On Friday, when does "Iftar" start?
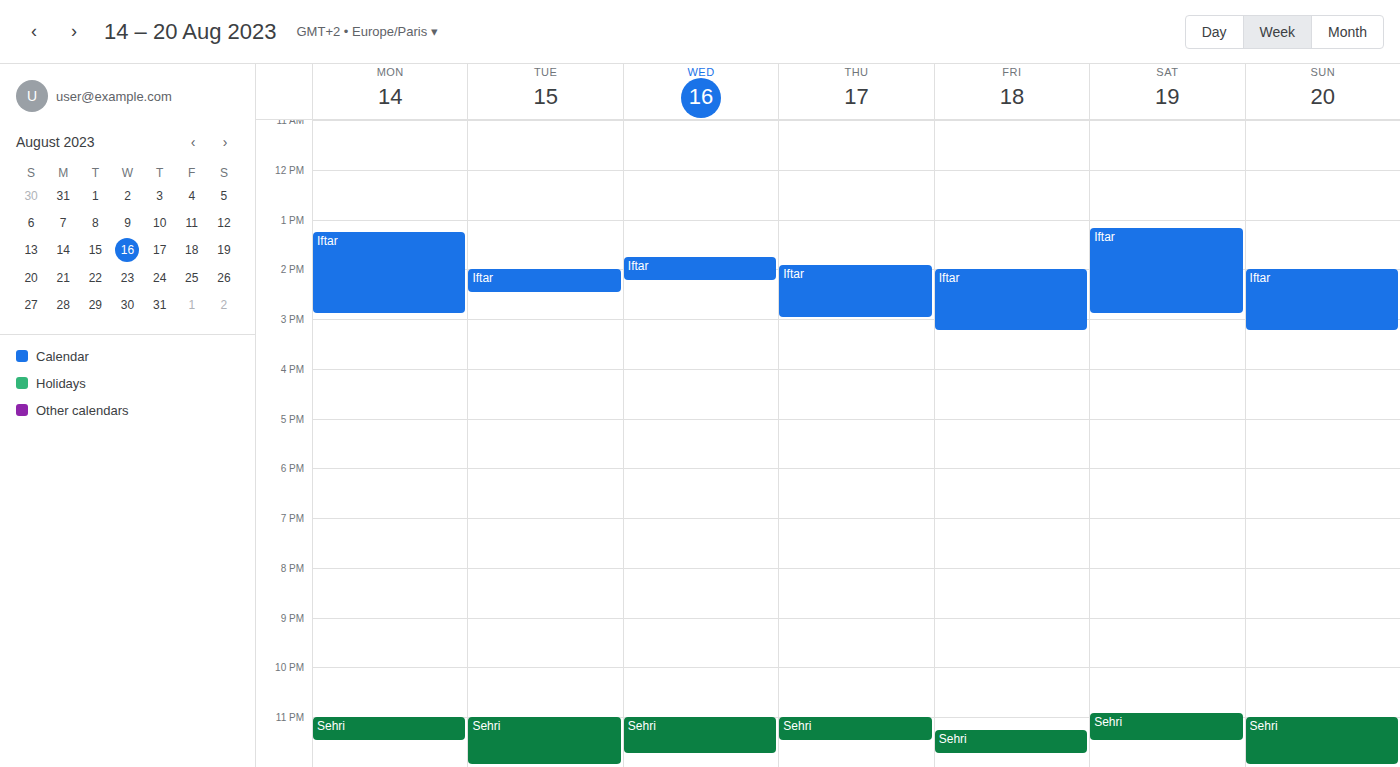
14:00